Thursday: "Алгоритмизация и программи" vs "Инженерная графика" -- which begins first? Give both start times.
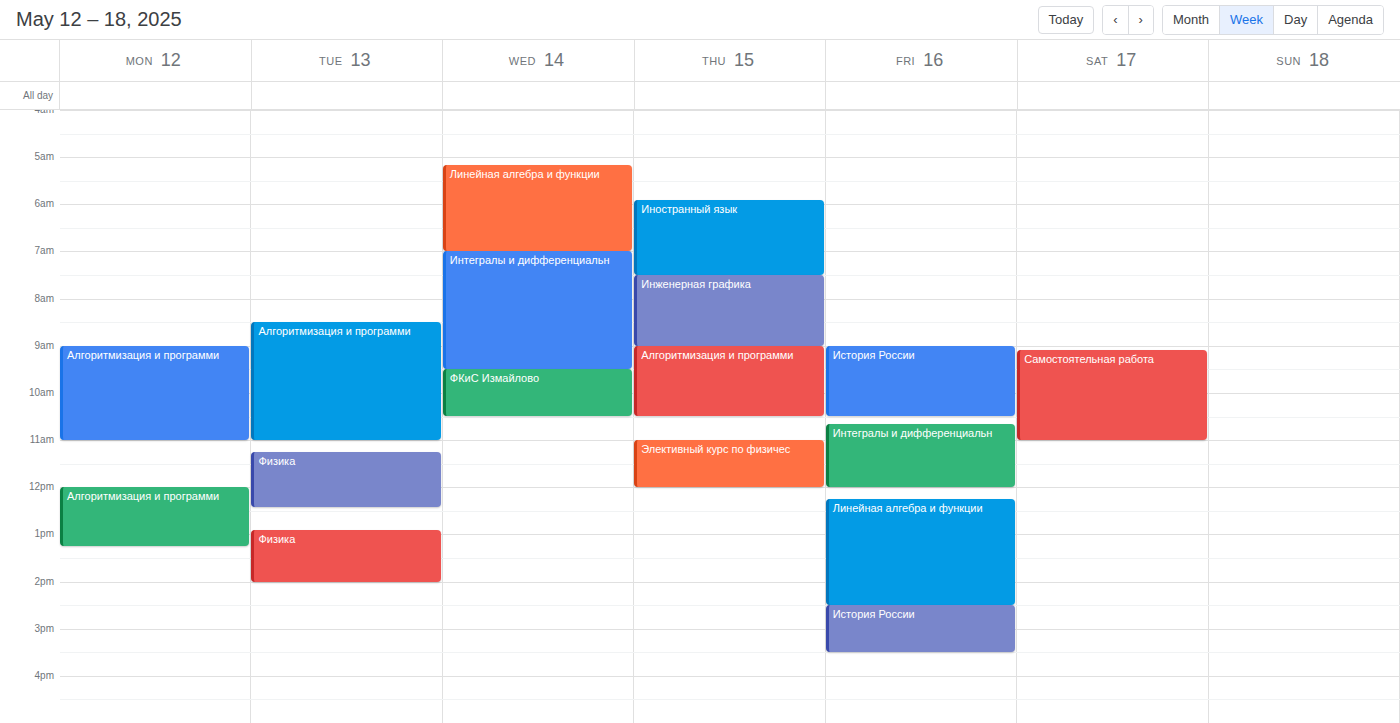
"Инженерная графика" 07:30; "Алгоритмизация и программи" 09:00.